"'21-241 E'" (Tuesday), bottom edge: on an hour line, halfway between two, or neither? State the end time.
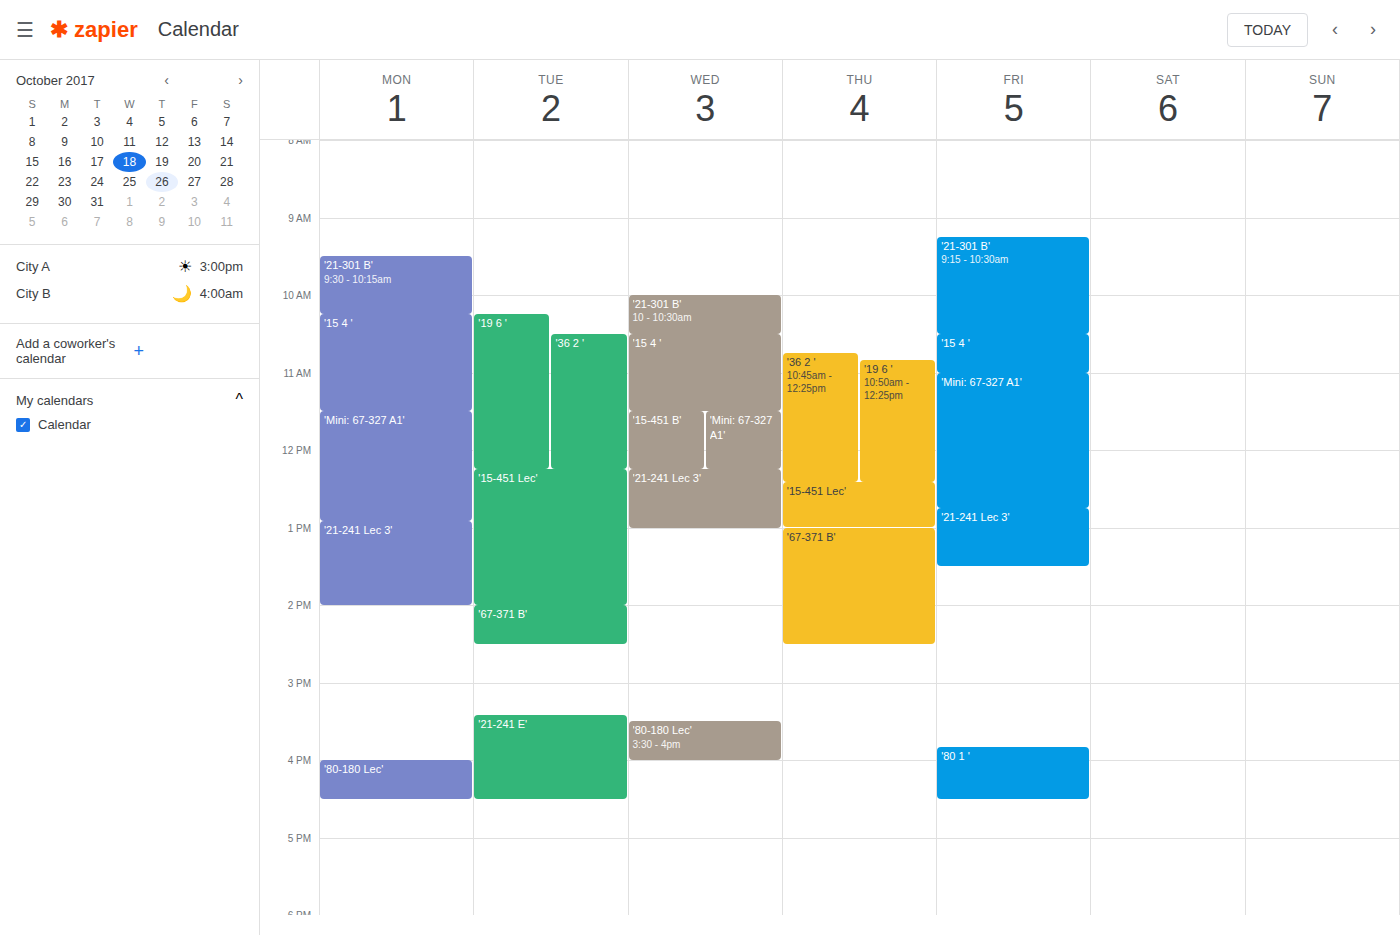
4:30 PM -- halfway between the 4 PM and 5 PM lines.